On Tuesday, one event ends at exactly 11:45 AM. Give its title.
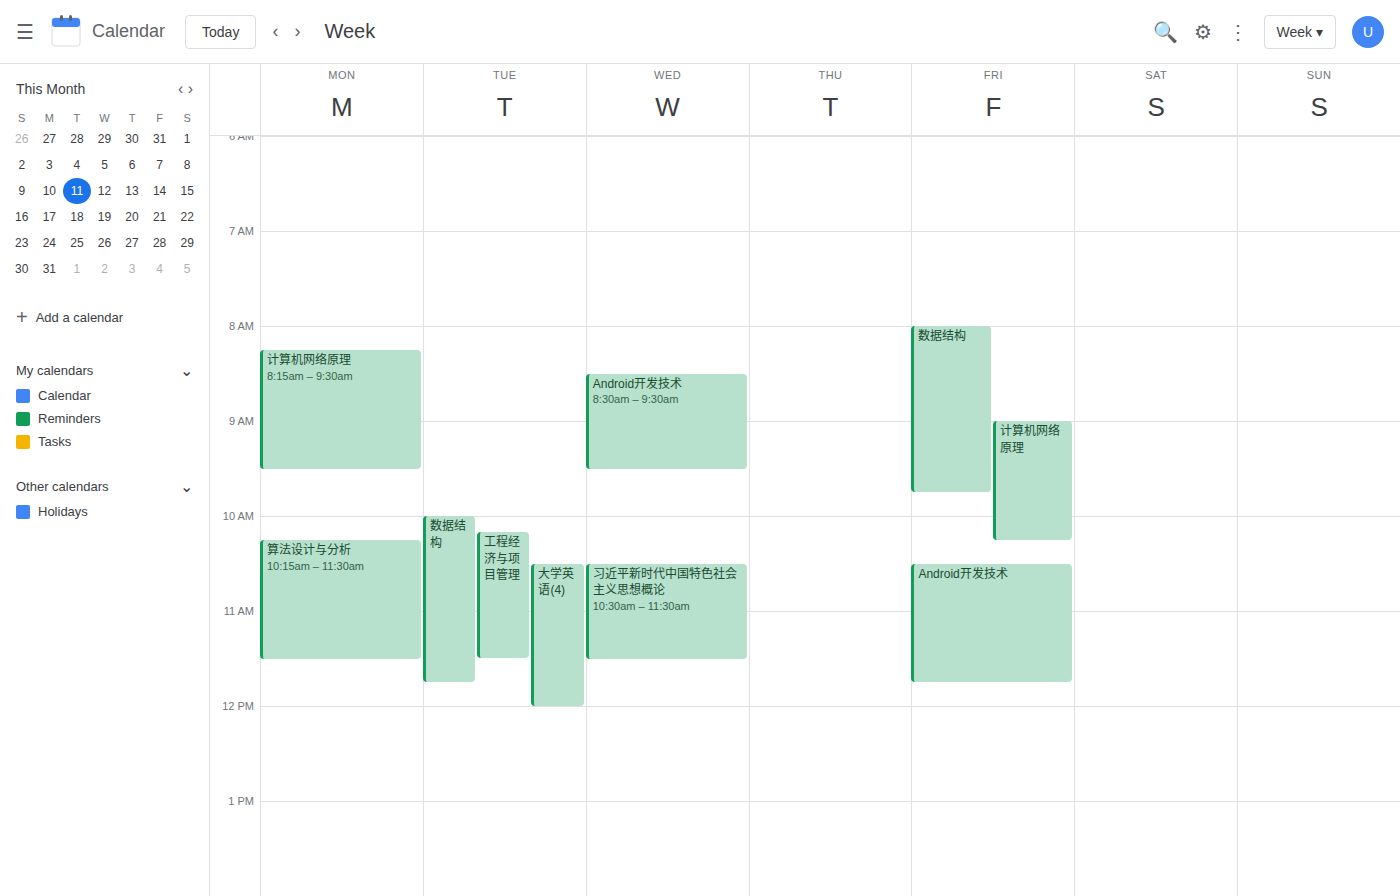
"数据结构"